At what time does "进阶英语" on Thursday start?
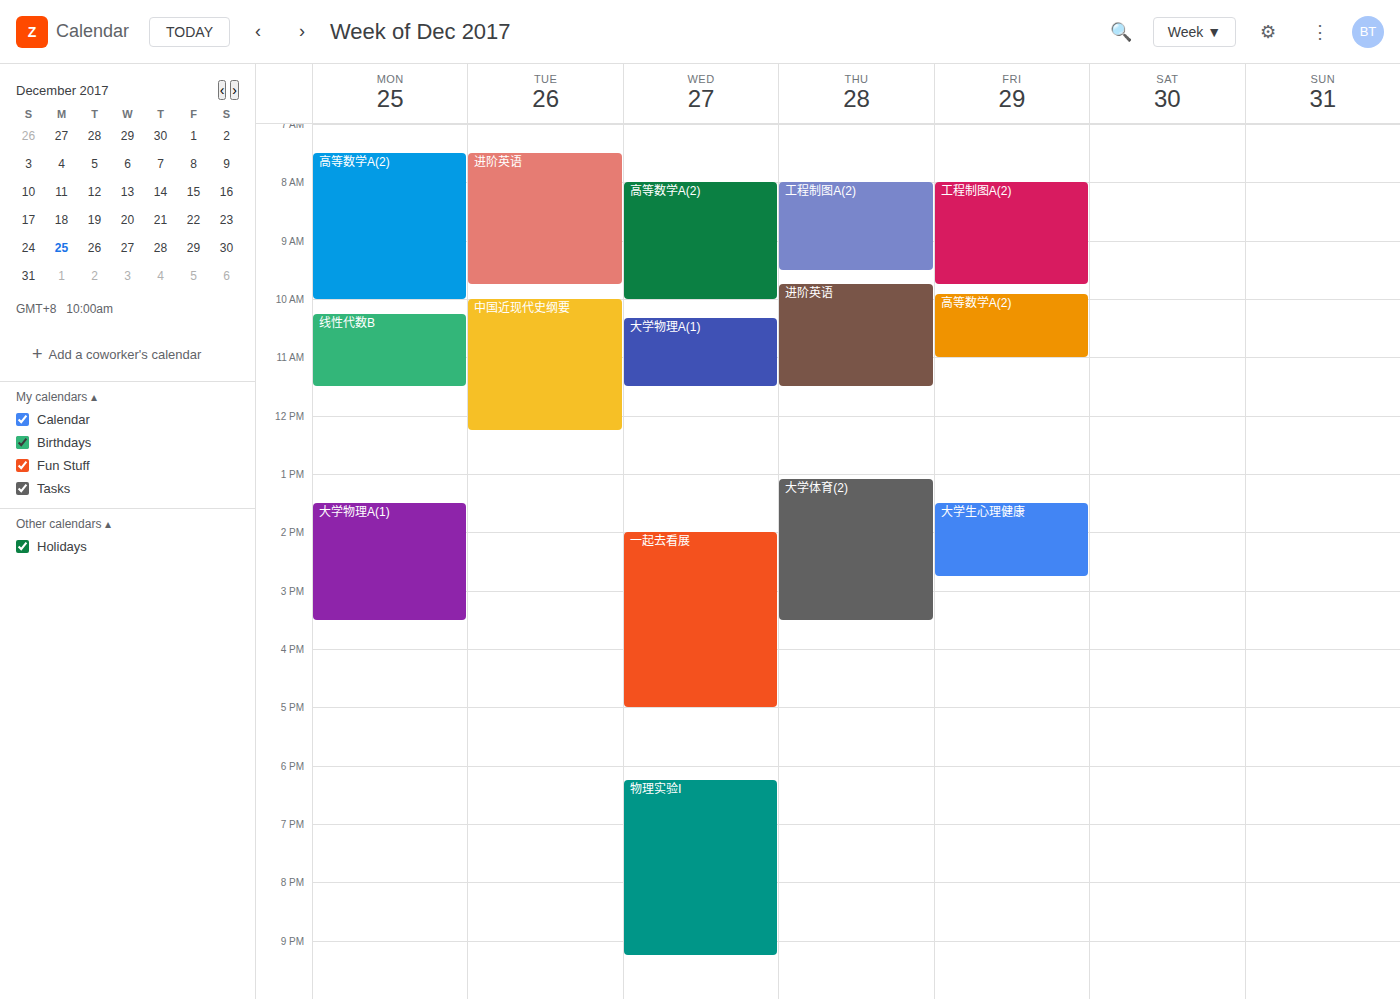
9:45 AM